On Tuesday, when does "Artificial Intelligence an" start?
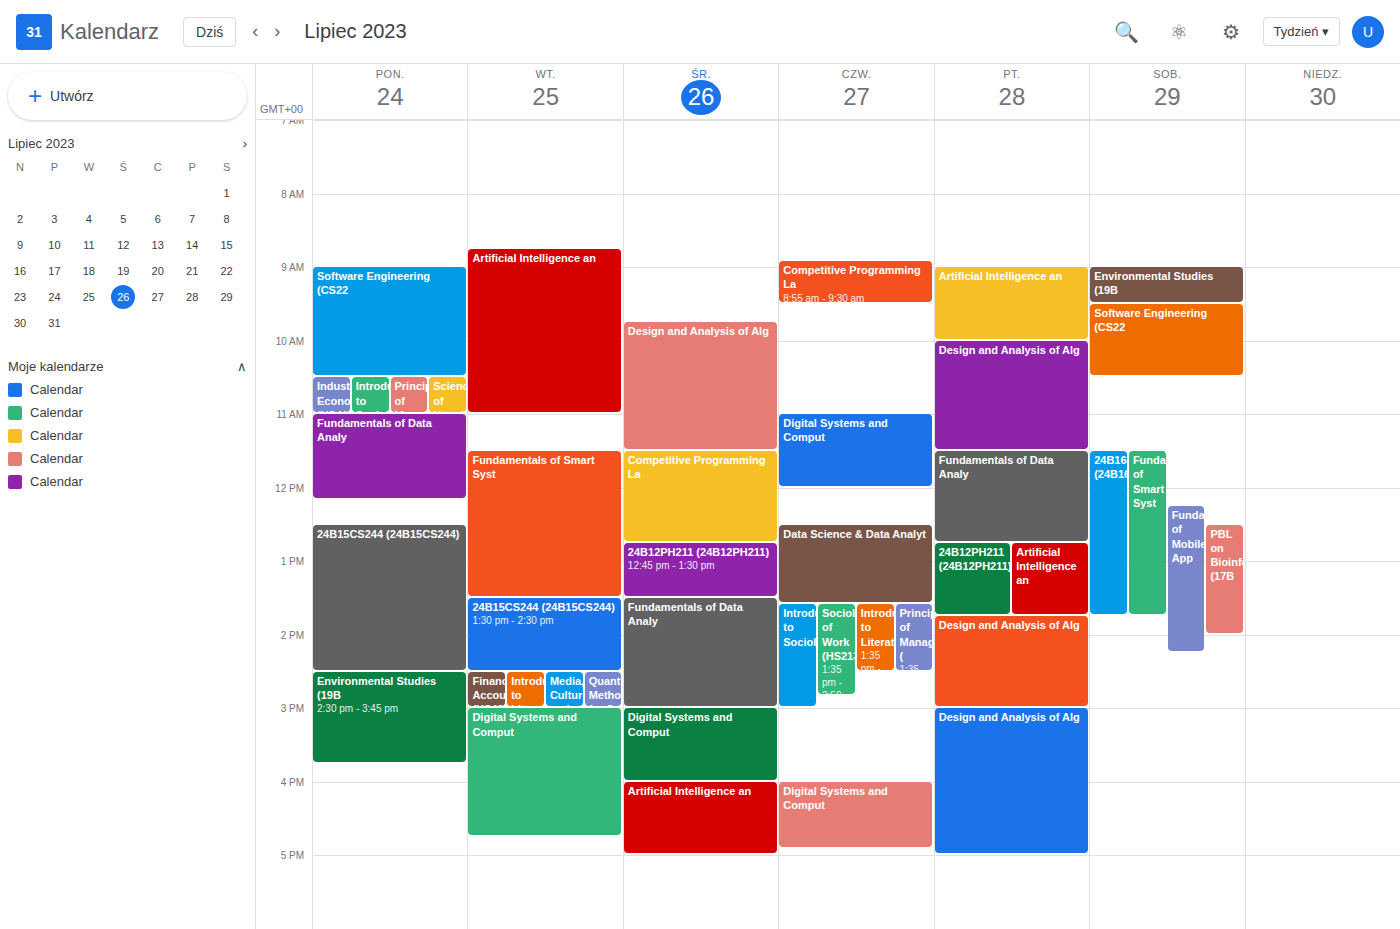
8:45 AM